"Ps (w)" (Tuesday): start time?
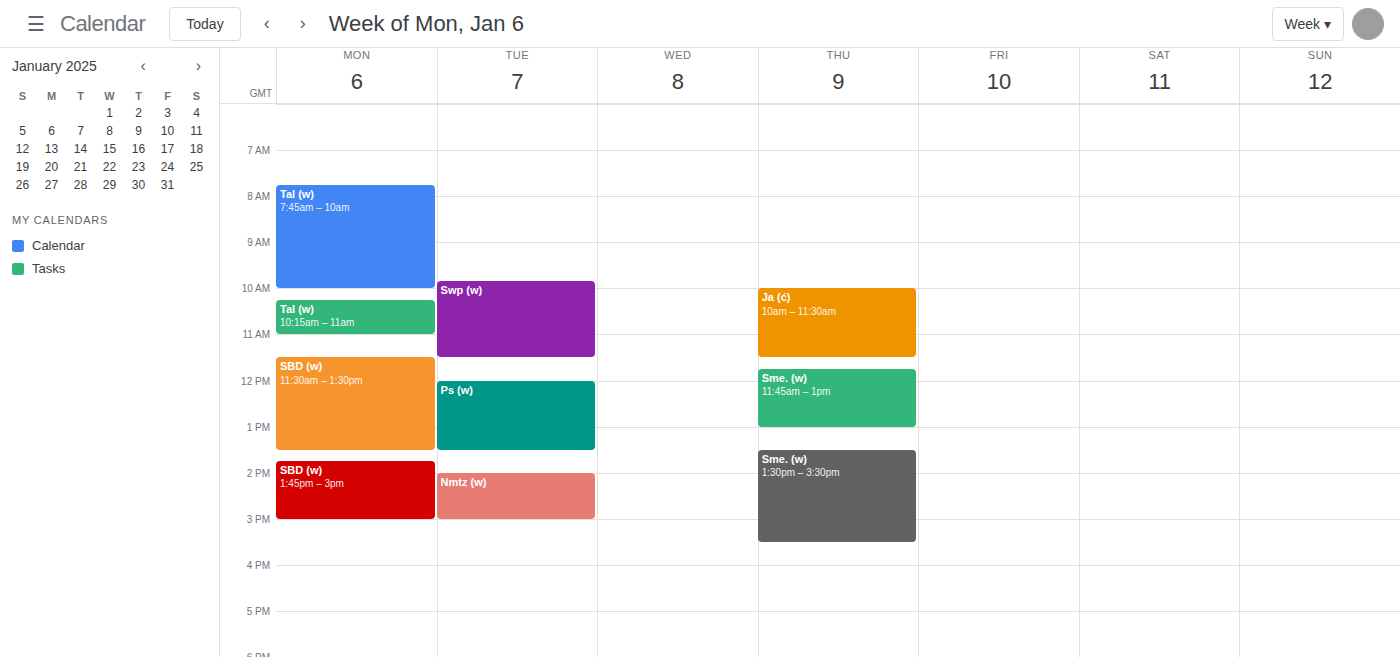
12:00 PM